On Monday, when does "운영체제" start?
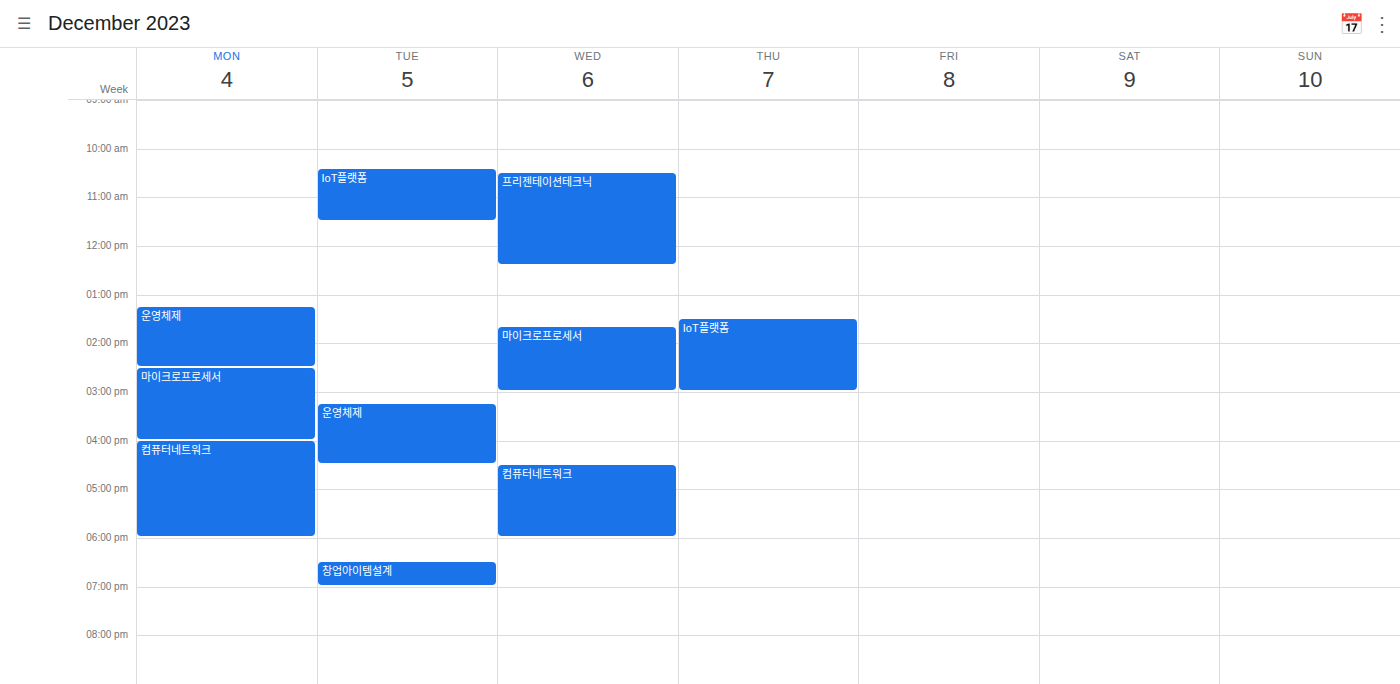
13:15